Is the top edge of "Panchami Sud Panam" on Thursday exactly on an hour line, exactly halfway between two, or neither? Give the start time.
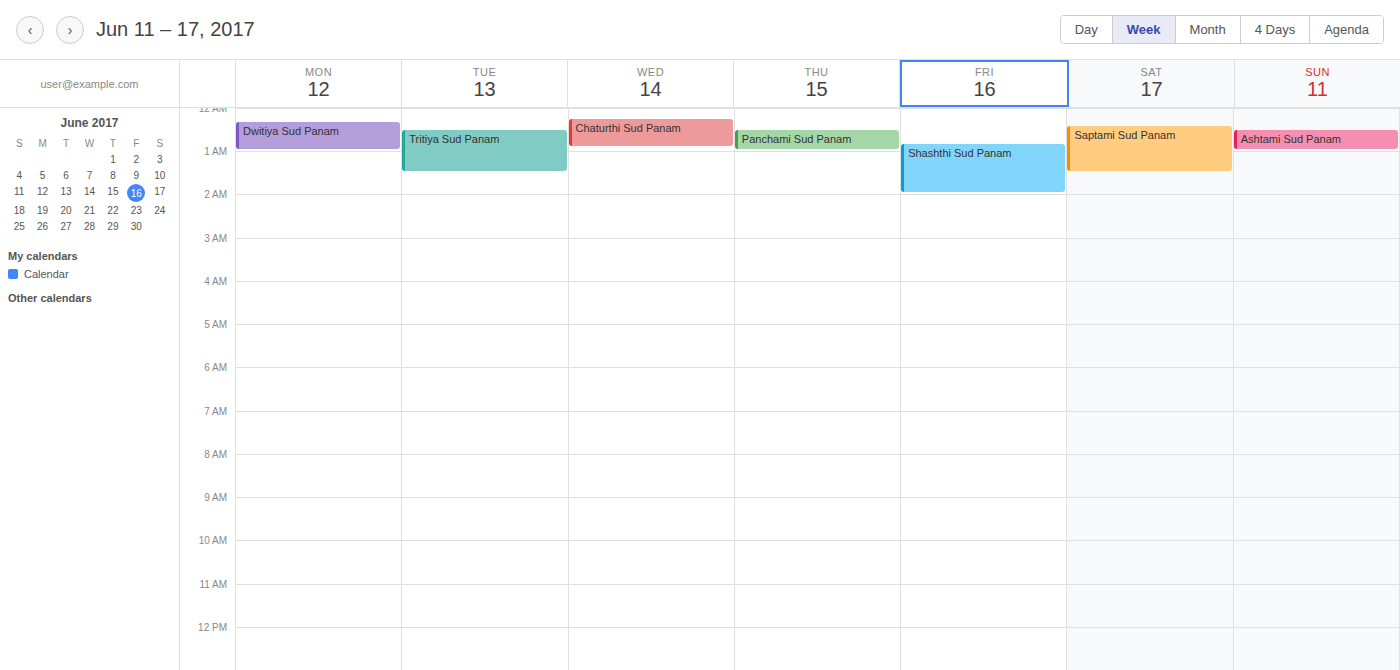
12:30 AM -- halfway between the 12 AM and 1 AM lines.